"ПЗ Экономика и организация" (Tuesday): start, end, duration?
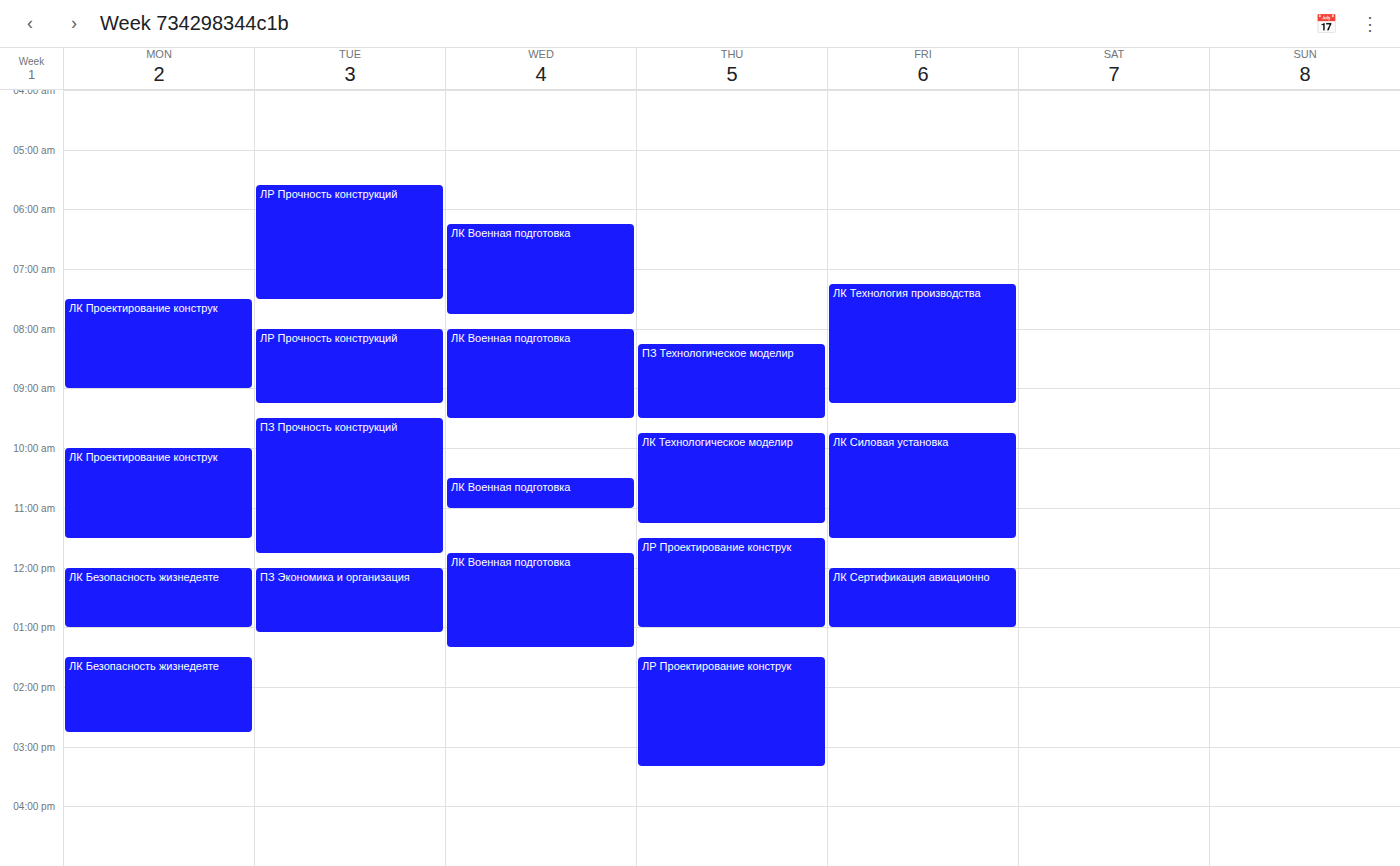
12:00 PM to 1:05 PM, 1 hour 5 minutes